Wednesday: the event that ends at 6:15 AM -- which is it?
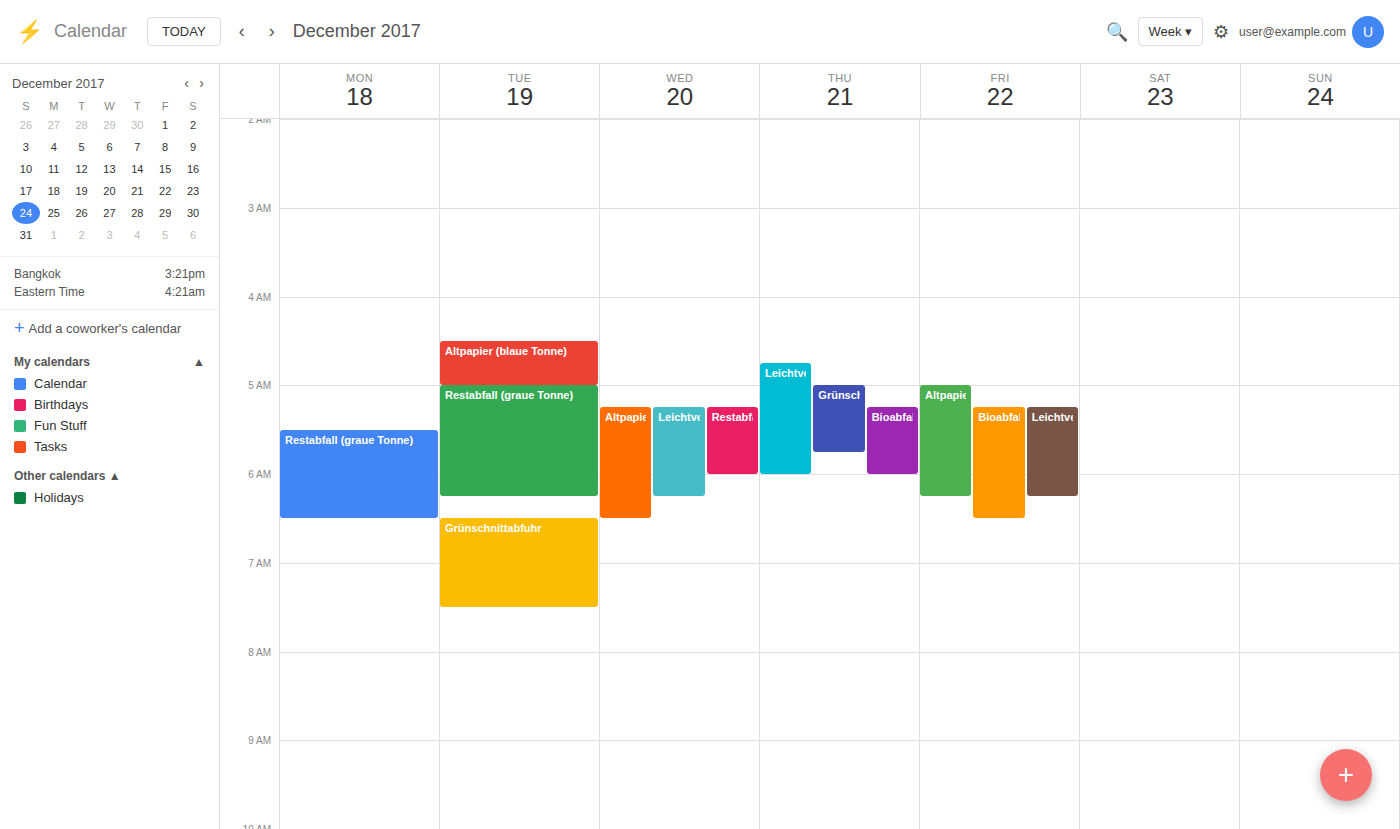
"Leichtverpackungen (Gelbe"